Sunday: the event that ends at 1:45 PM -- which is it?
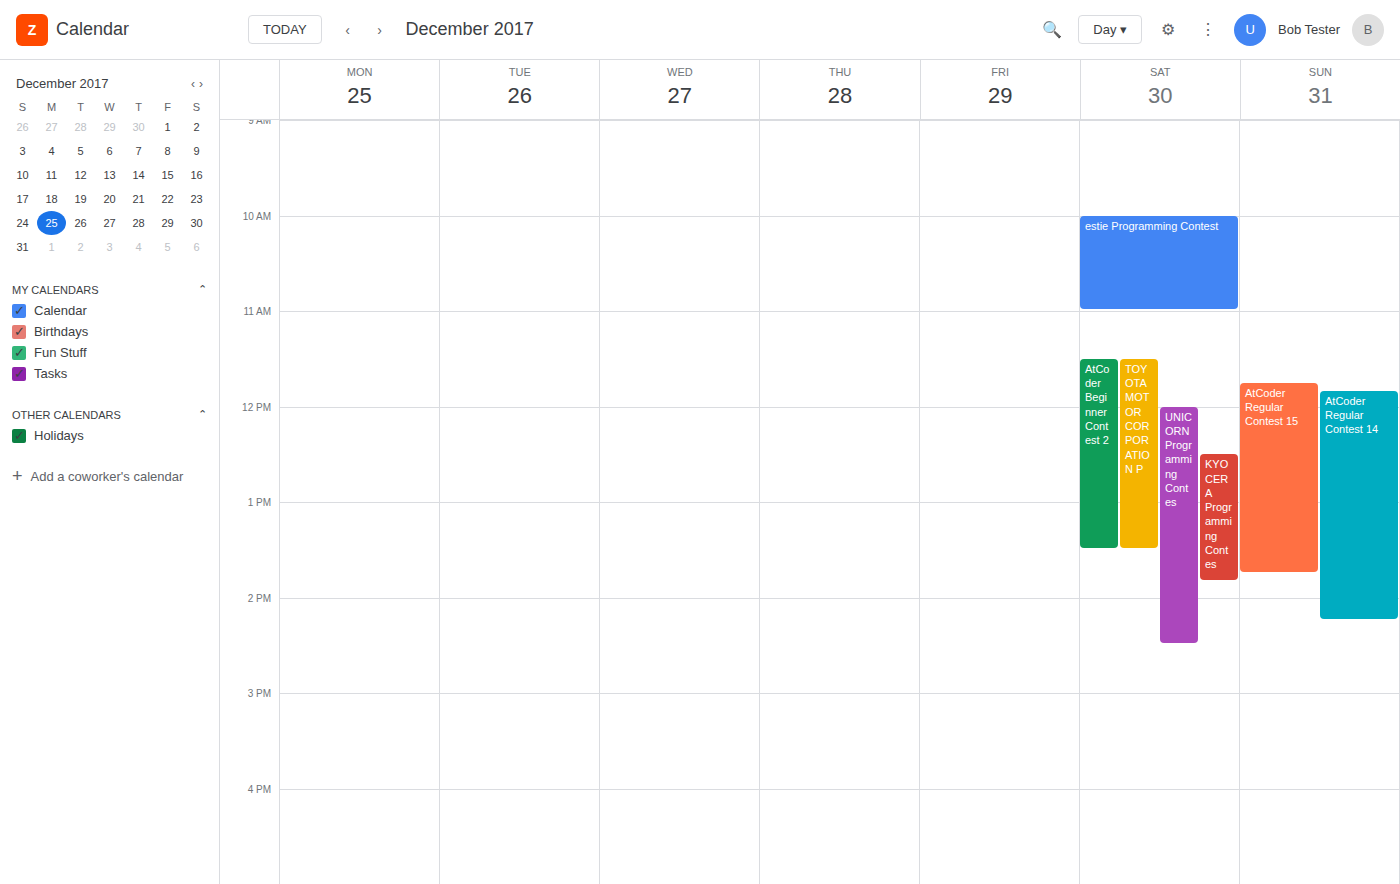
"AtCoder Regular Contest 15"